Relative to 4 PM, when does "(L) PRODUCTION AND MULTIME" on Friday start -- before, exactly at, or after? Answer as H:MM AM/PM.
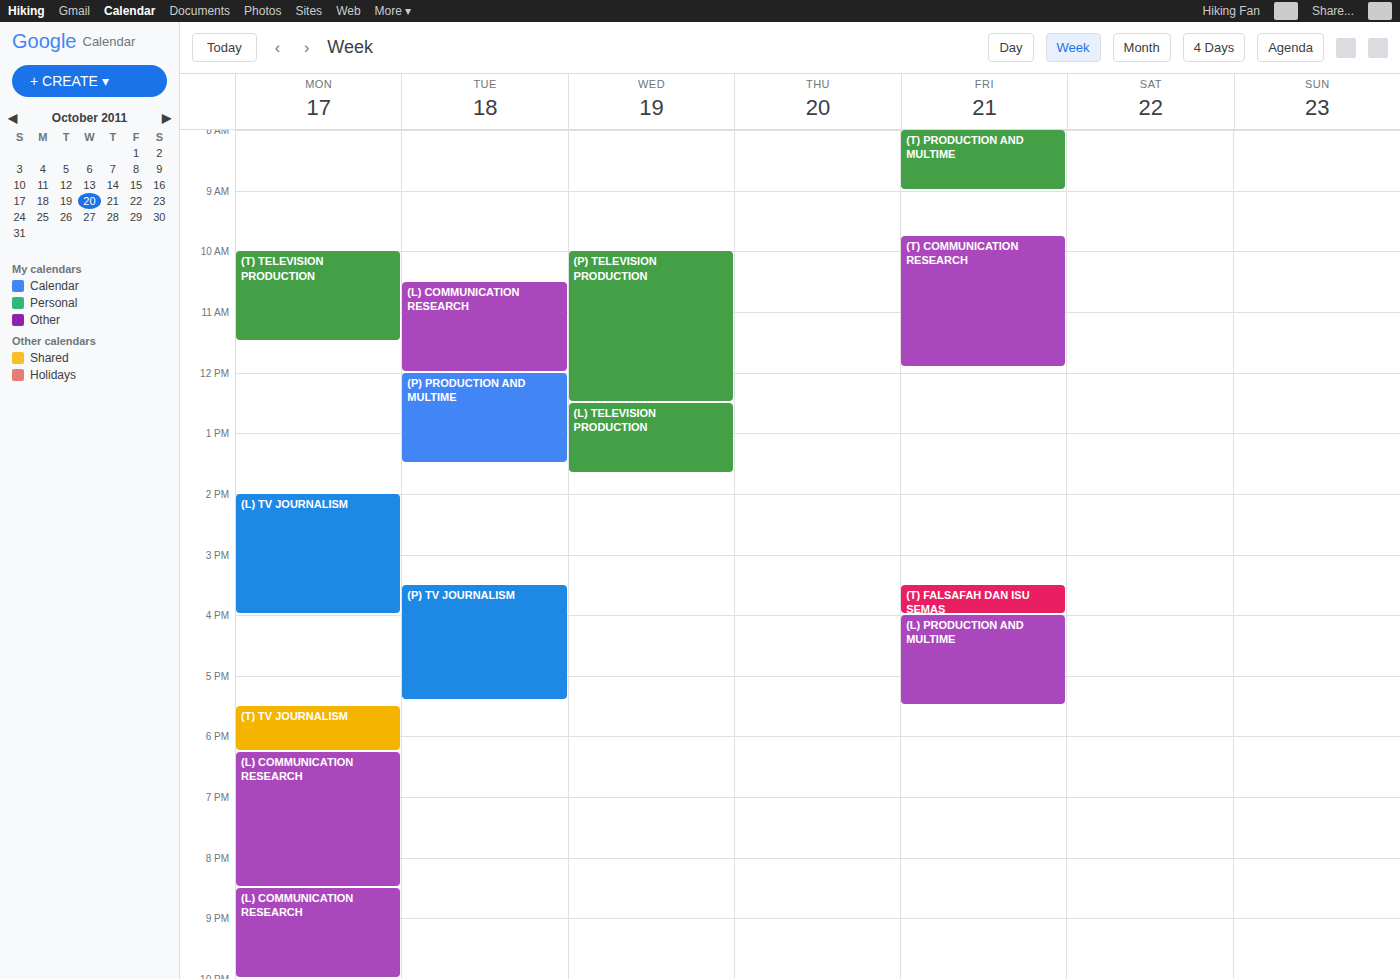
4:00 PM -- exactly at 4 PM, on the 4 PM line.